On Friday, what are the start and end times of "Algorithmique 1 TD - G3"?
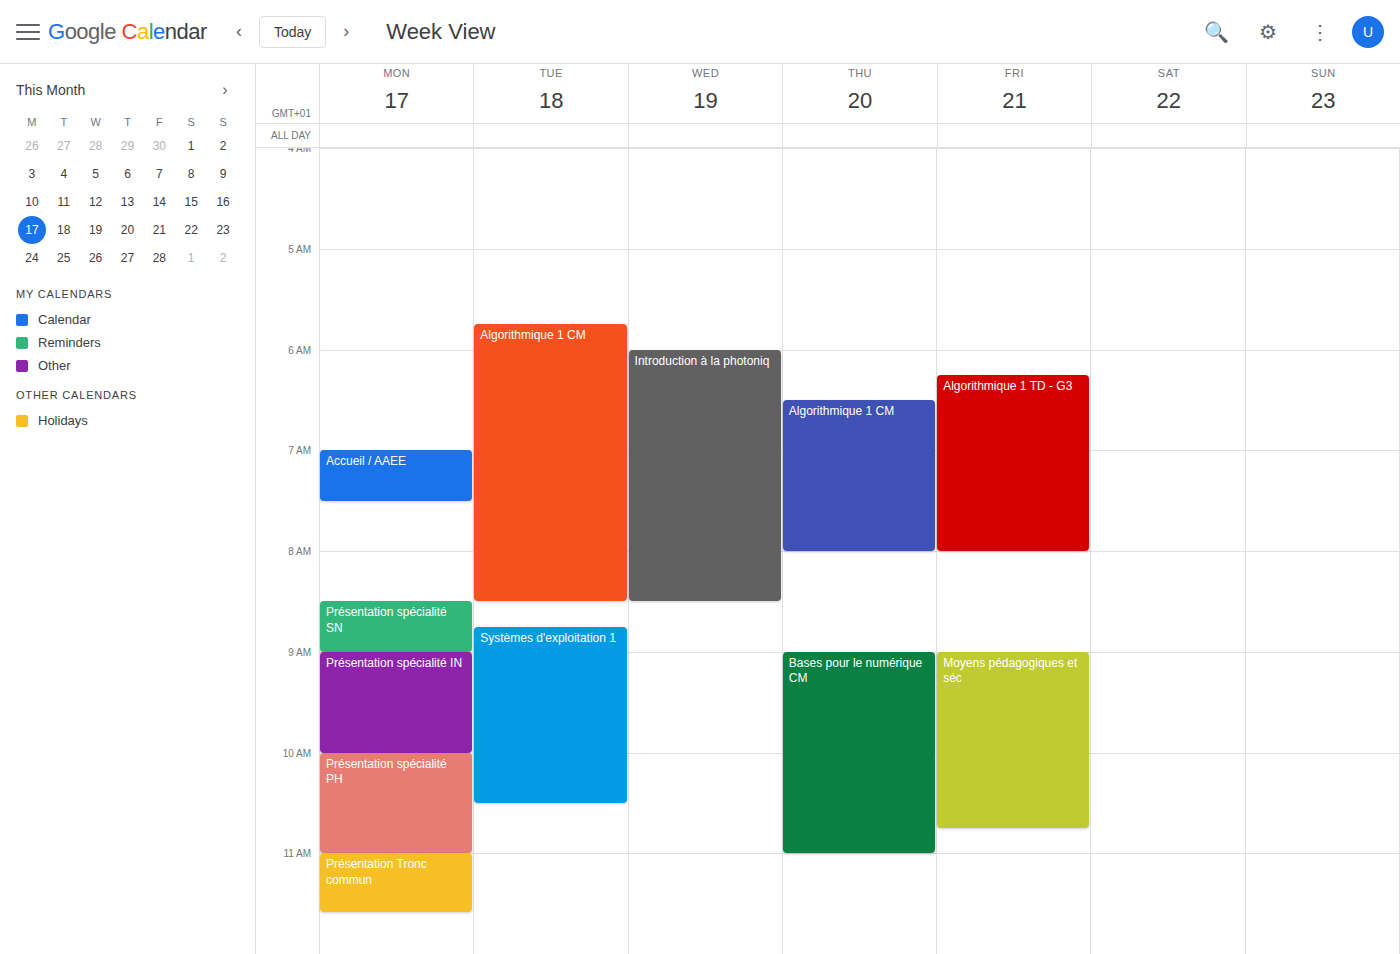
6:15 AM to 8:00 AM